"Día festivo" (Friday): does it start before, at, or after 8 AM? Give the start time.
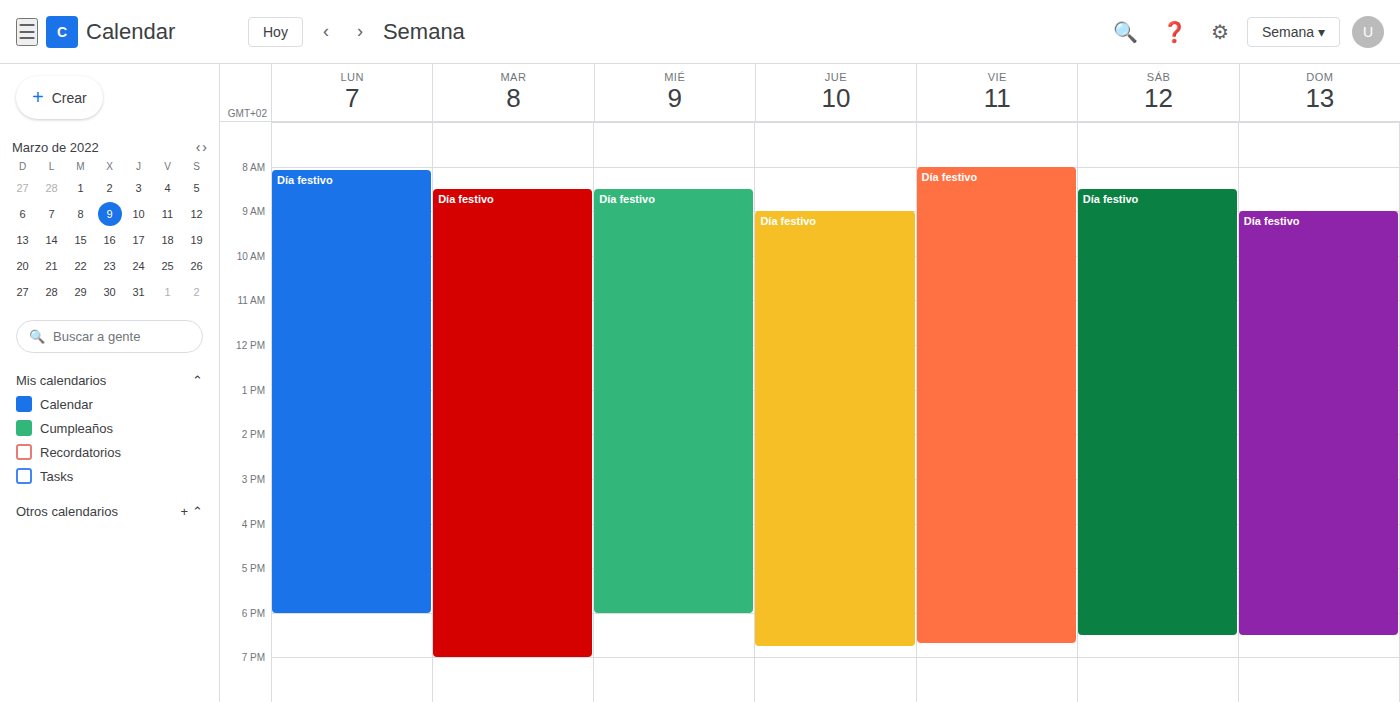
8:00 AM -- exactly at 8 AM, on the 8 AM line.